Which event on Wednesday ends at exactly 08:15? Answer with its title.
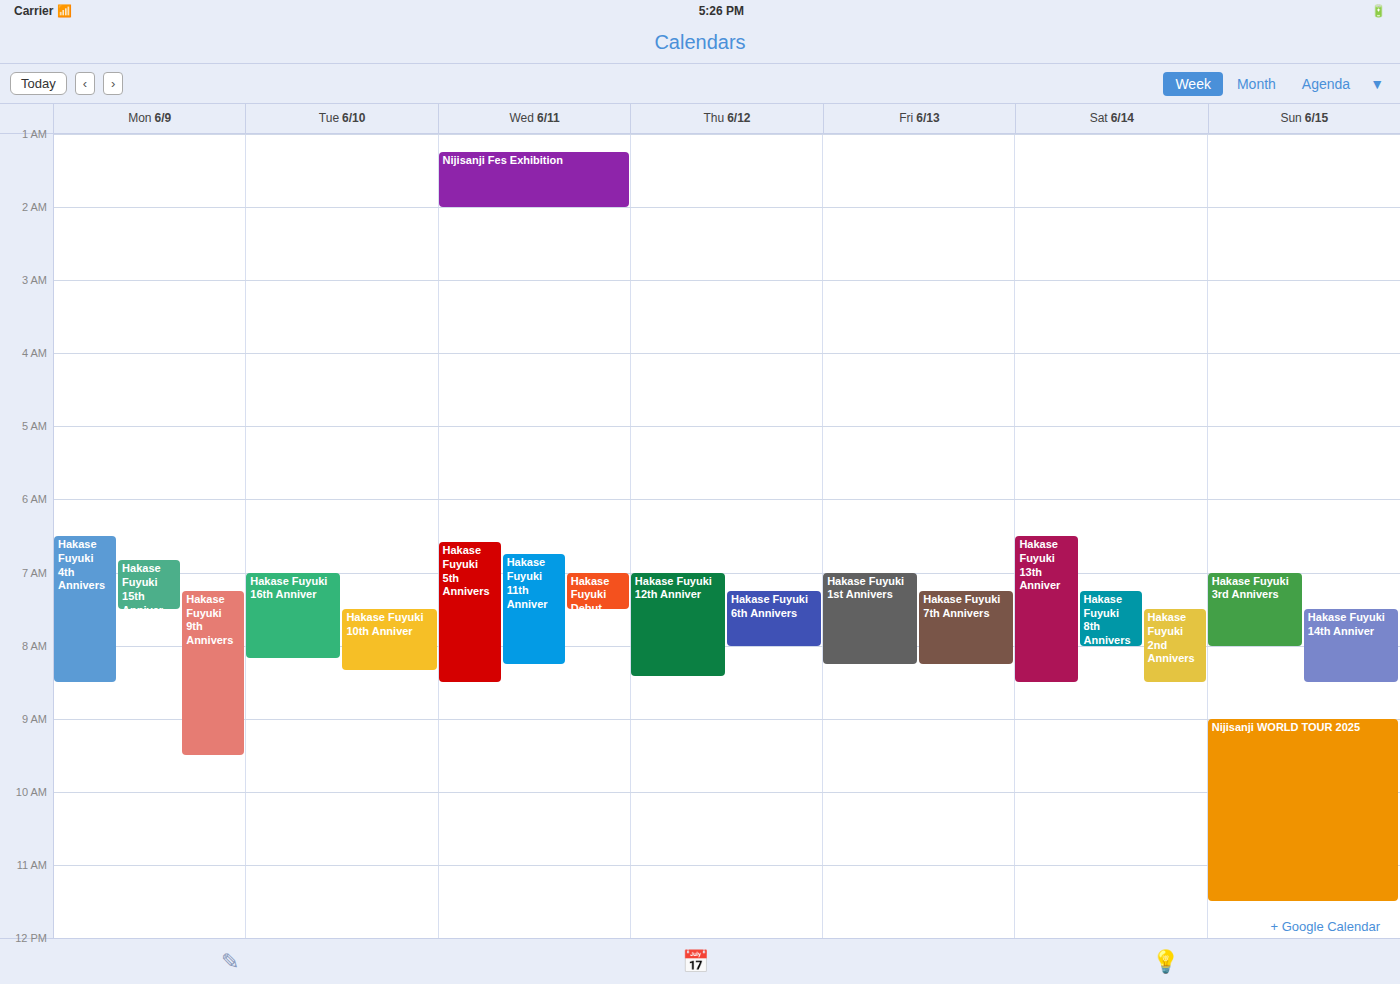
"Hakase Fuyuki 11th Anniver"